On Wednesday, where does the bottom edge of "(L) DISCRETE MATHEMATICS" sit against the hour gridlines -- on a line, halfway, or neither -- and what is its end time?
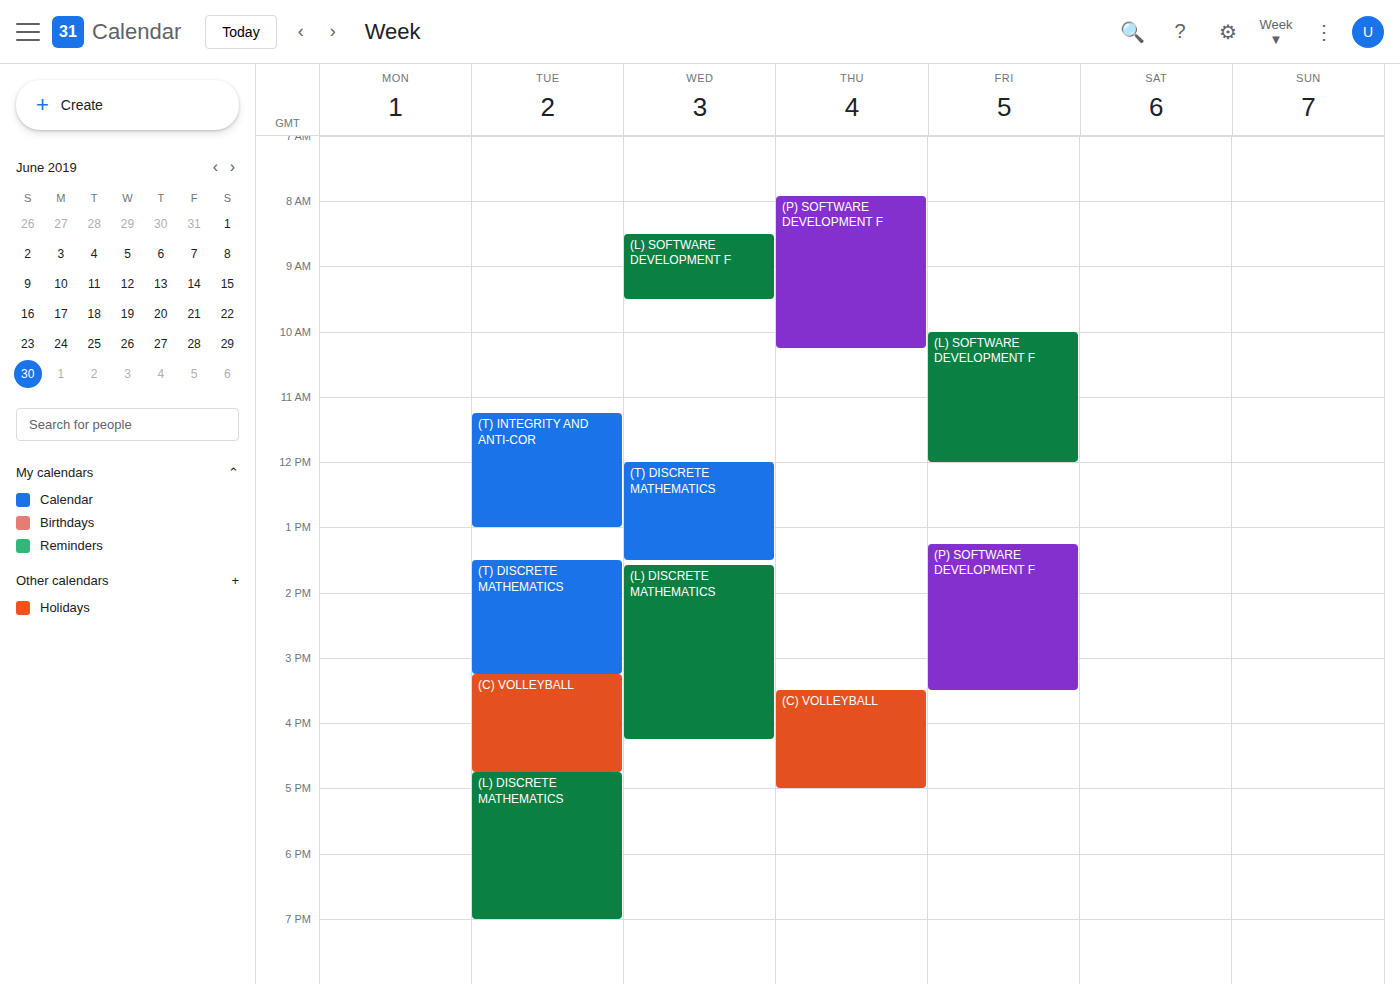
4:15 PM -- neither: a quarter of the way from the 4 PM line to the 5 PM line.